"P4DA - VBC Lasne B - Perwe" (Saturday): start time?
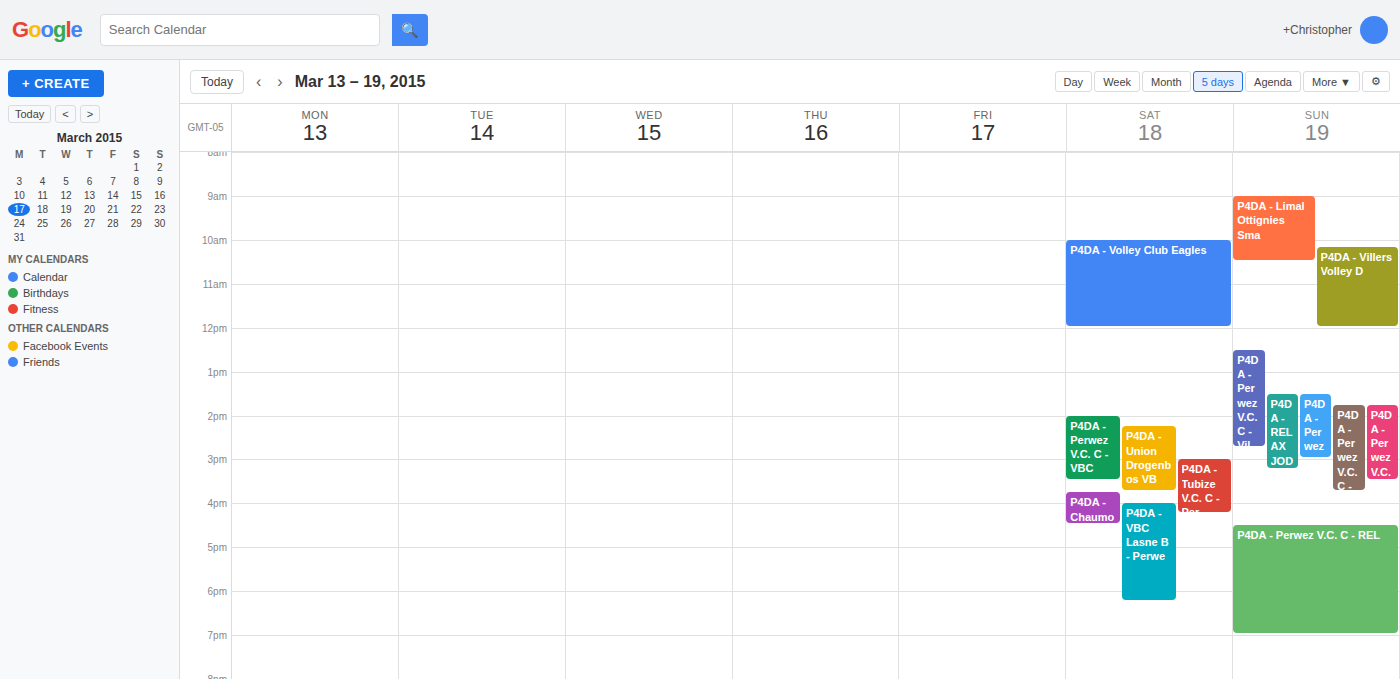
16:00